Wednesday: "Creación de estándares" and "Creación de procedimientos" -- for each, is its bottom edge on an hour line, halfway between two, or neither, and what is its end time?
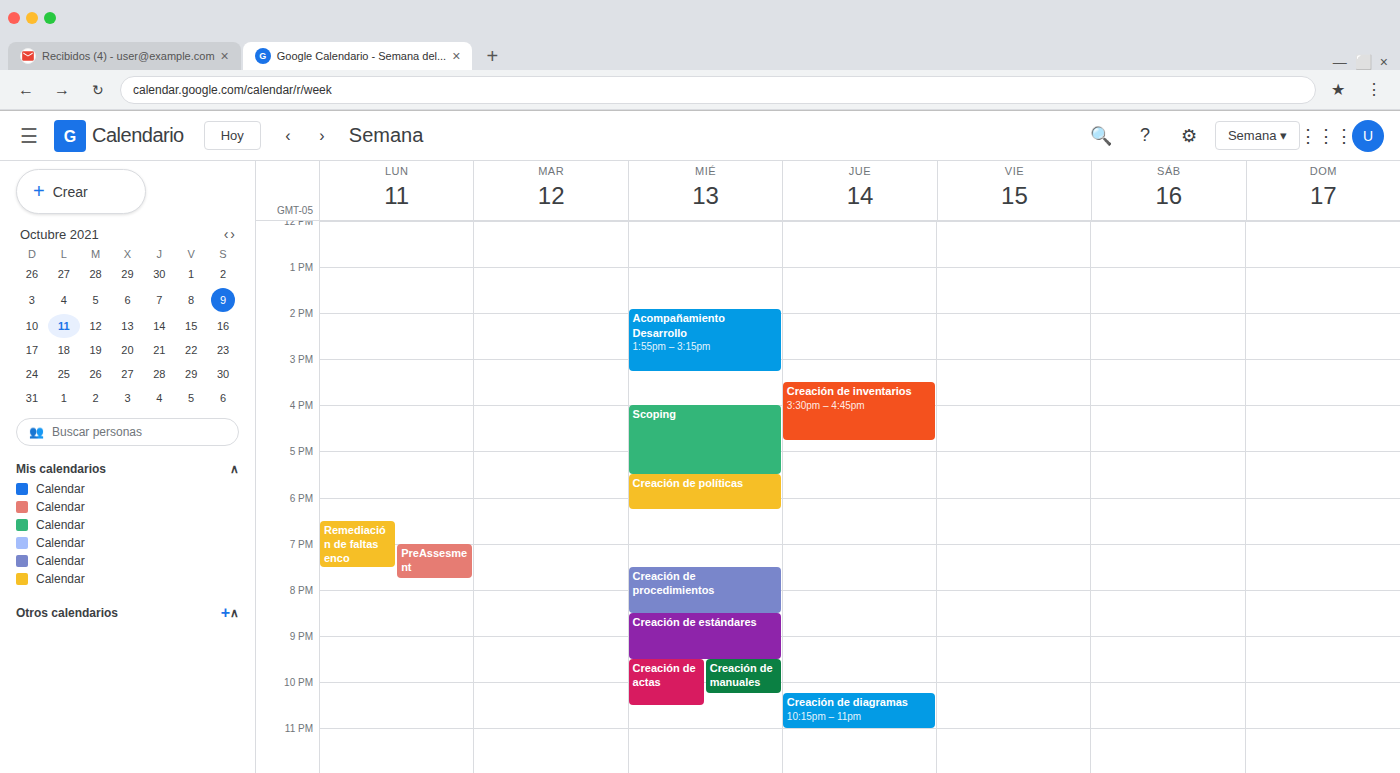
"Creación de estándares": 21:30, halfway between the 21:00 and 22:00 lines. "Creación de procedimientos": 20:30, halfway between the 20:00 and 21:00 lines.